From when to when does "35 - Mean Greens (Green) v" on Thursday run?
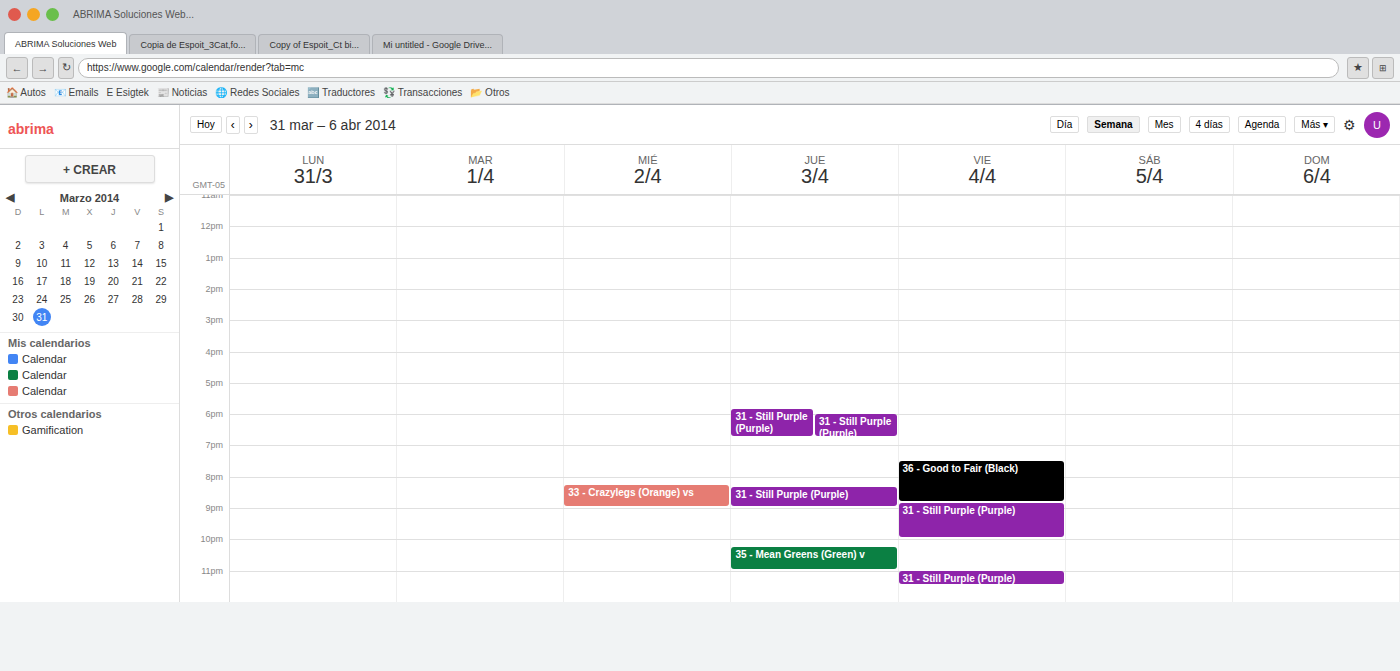
10:15 PM to 11:00 PM